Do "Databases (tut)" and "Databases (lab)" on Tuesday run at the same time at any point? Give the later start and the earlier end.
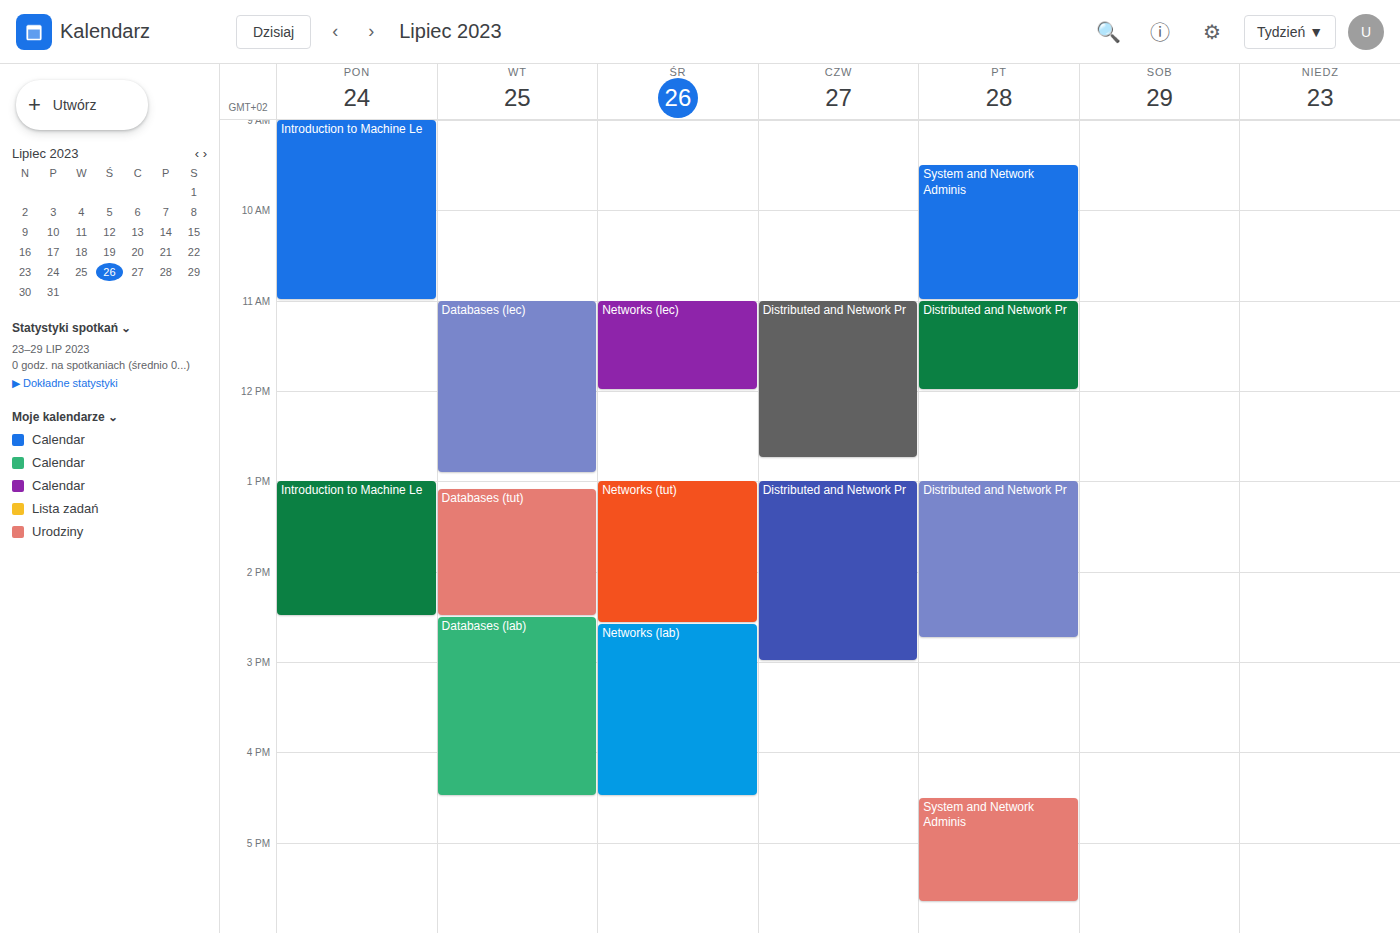
"Databases (tut)" ends at 14:30, exactly when "Databases (lab)" starts -- they touch but do not overlap.